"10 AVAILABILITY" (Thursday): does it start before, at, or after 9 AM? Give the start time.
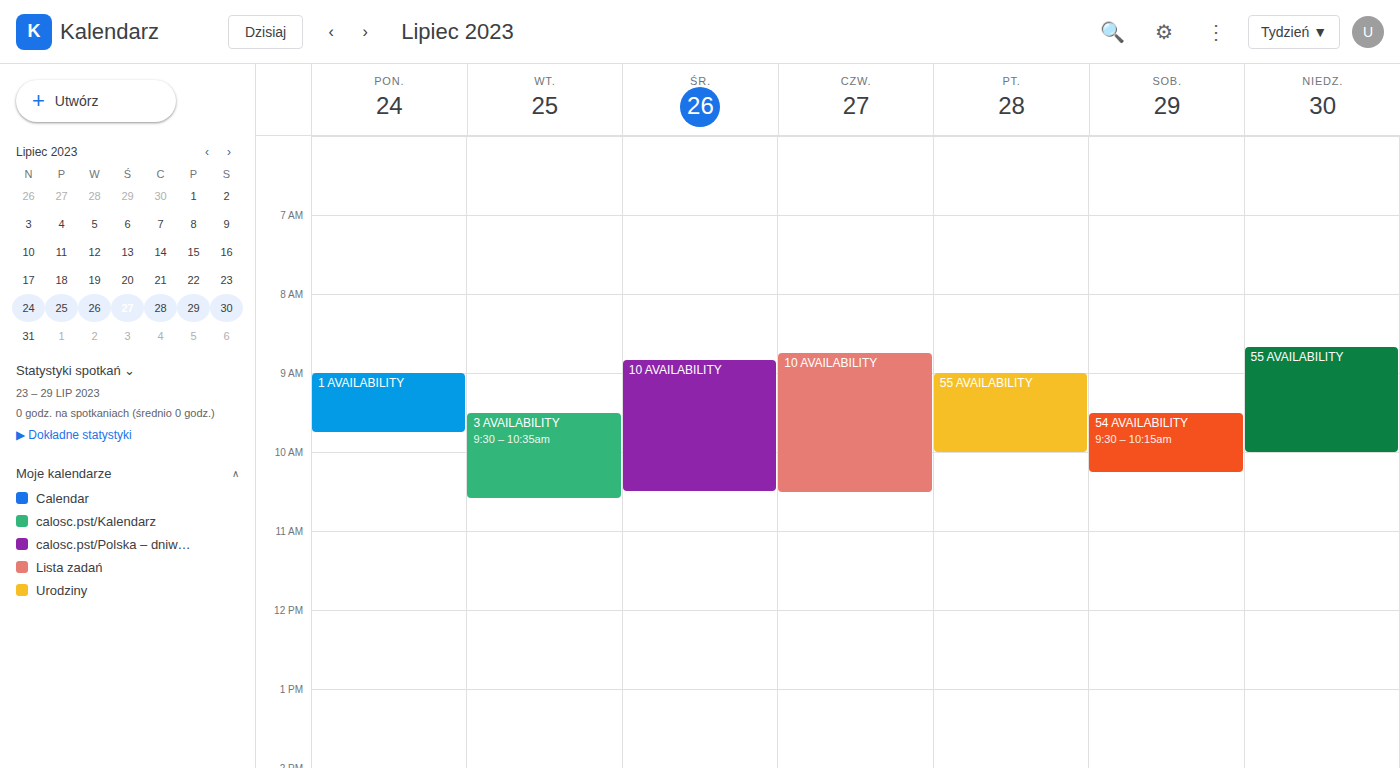
8:45 AM -- before 9 AM, 15 minutes above the 9 AM line.